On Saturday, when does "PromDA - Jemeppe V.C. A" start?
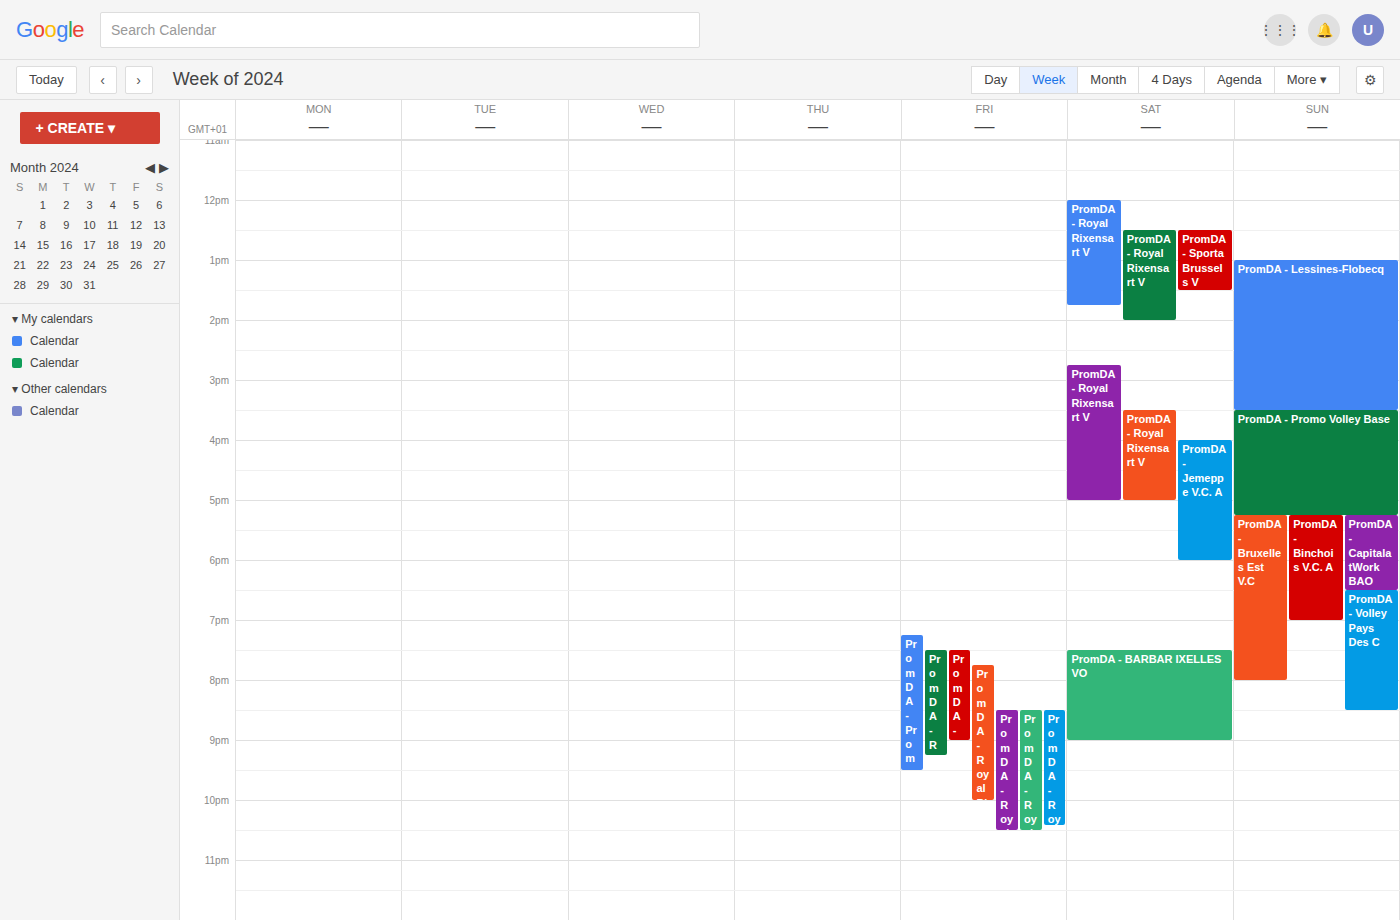
4:00 PM